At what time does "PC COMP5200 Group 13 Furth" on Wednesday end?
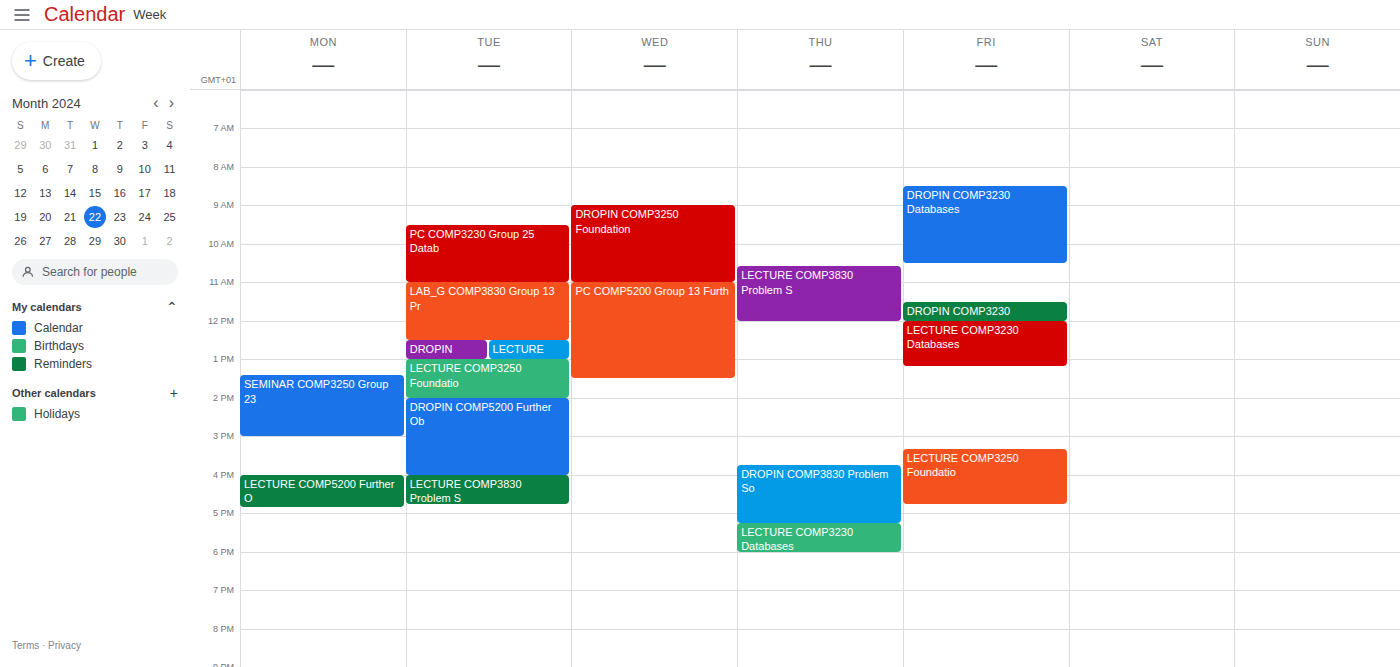
1:30 PM